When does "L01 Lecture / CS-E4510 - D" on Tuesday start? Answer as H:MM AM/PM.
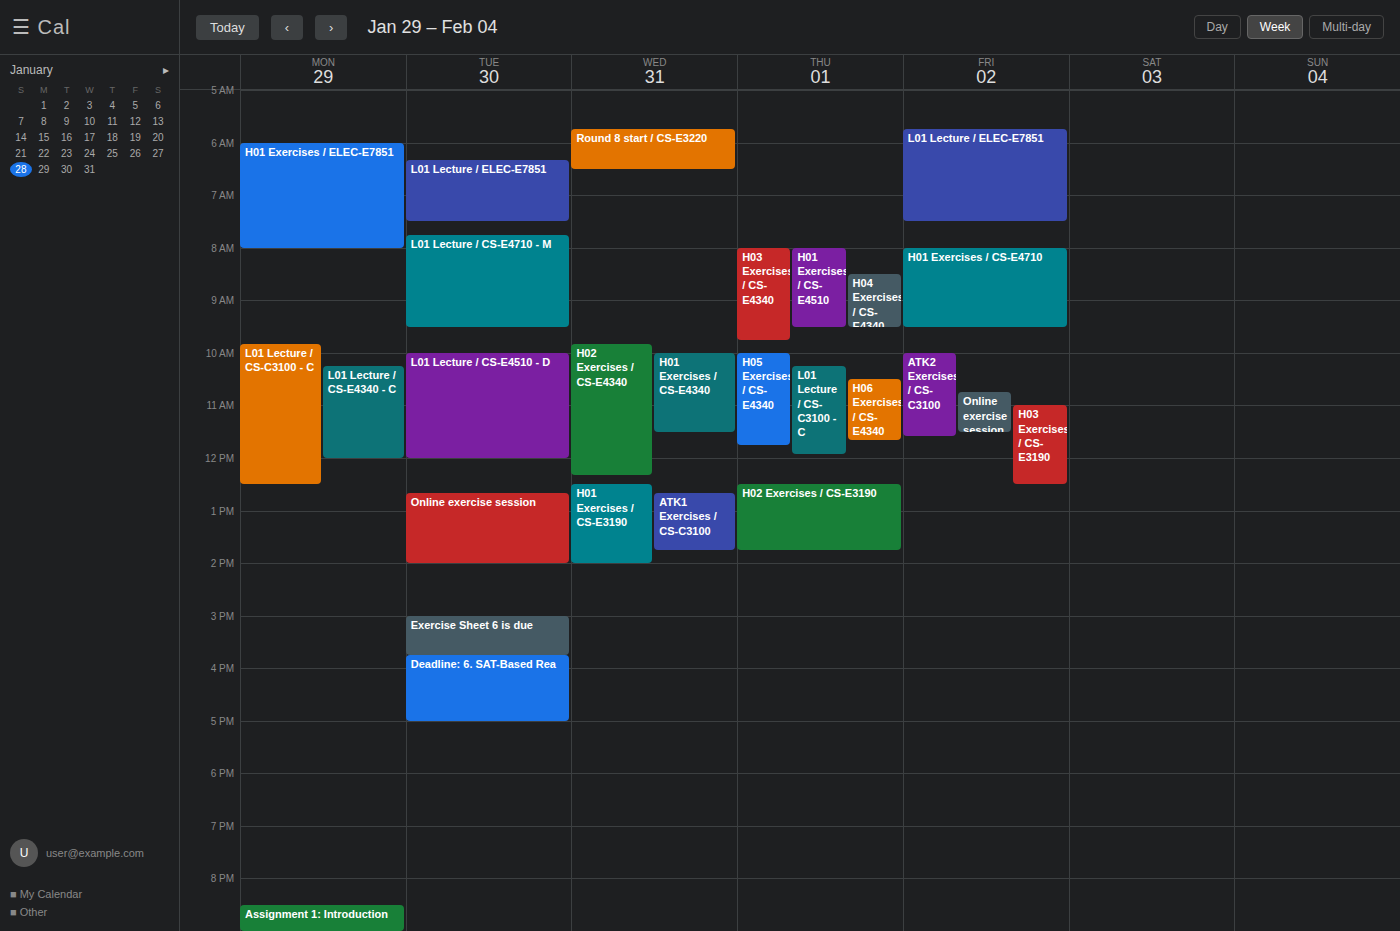
10:00 AM